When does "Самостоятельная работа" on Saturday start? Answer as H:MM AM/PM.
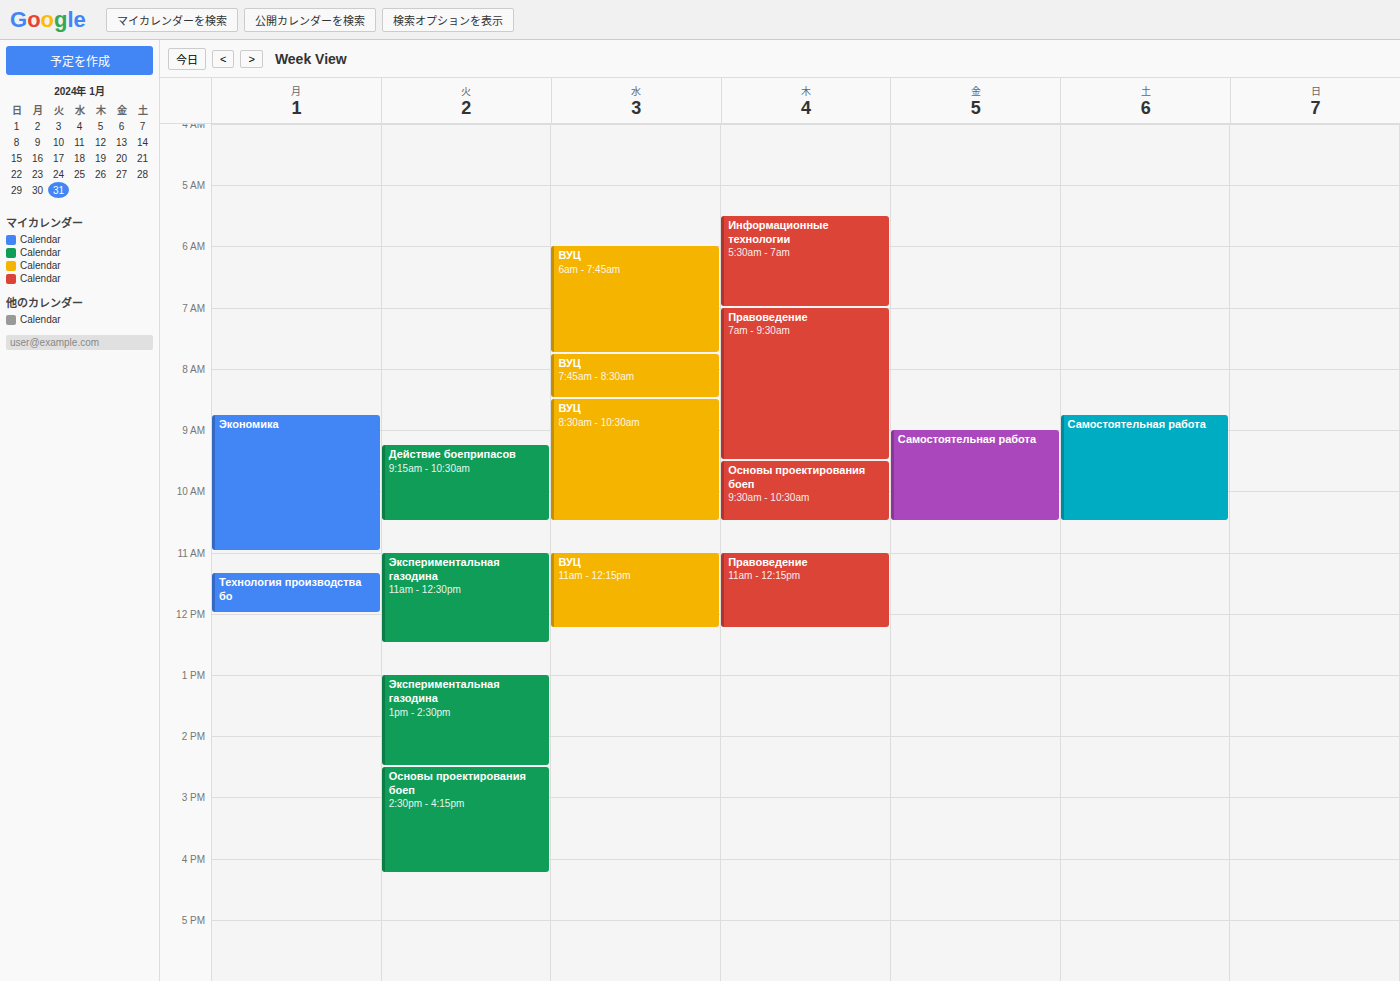
8:45 AM